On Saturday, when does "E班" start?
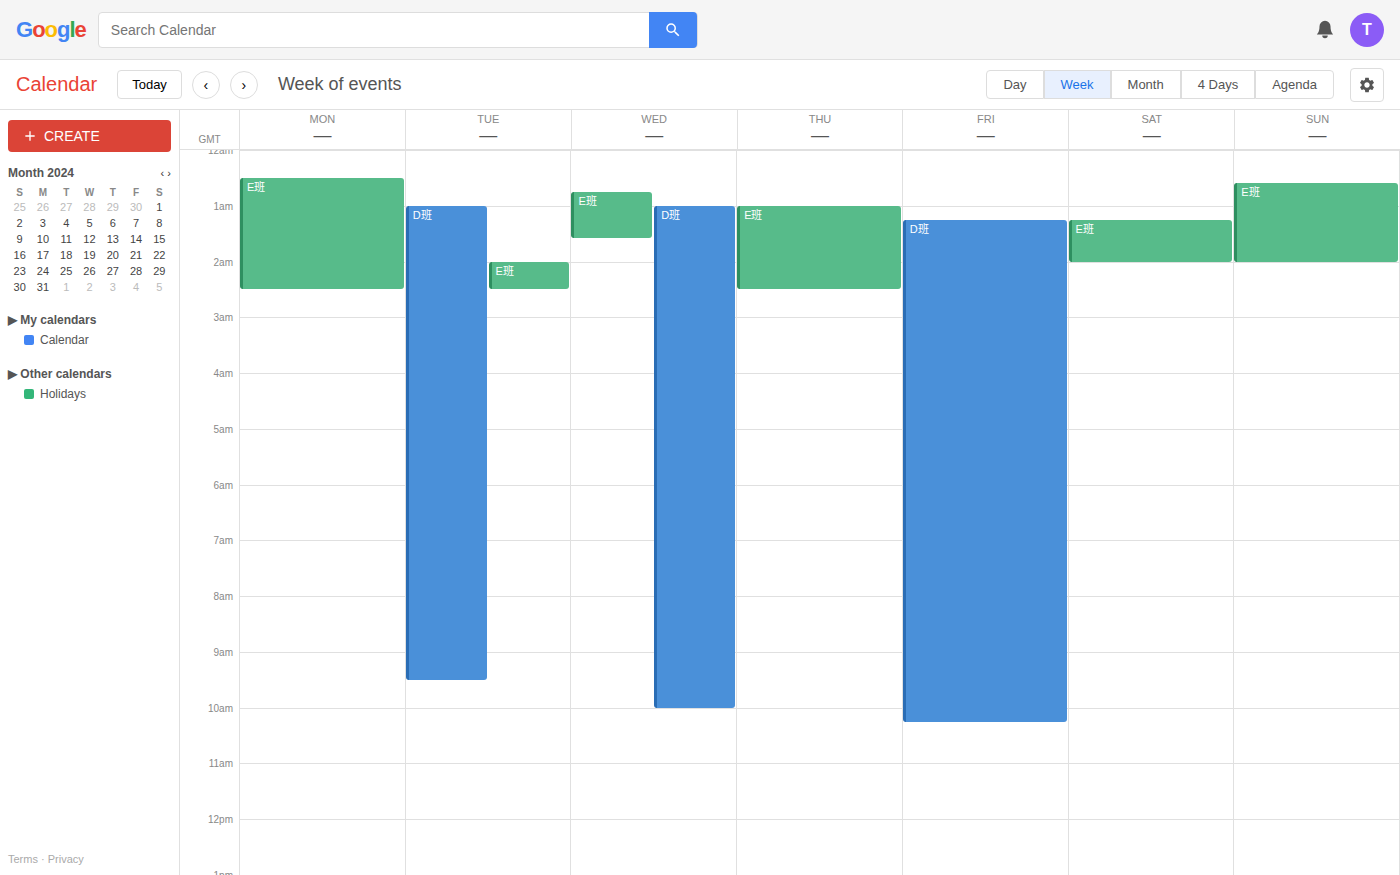
1:15 AM